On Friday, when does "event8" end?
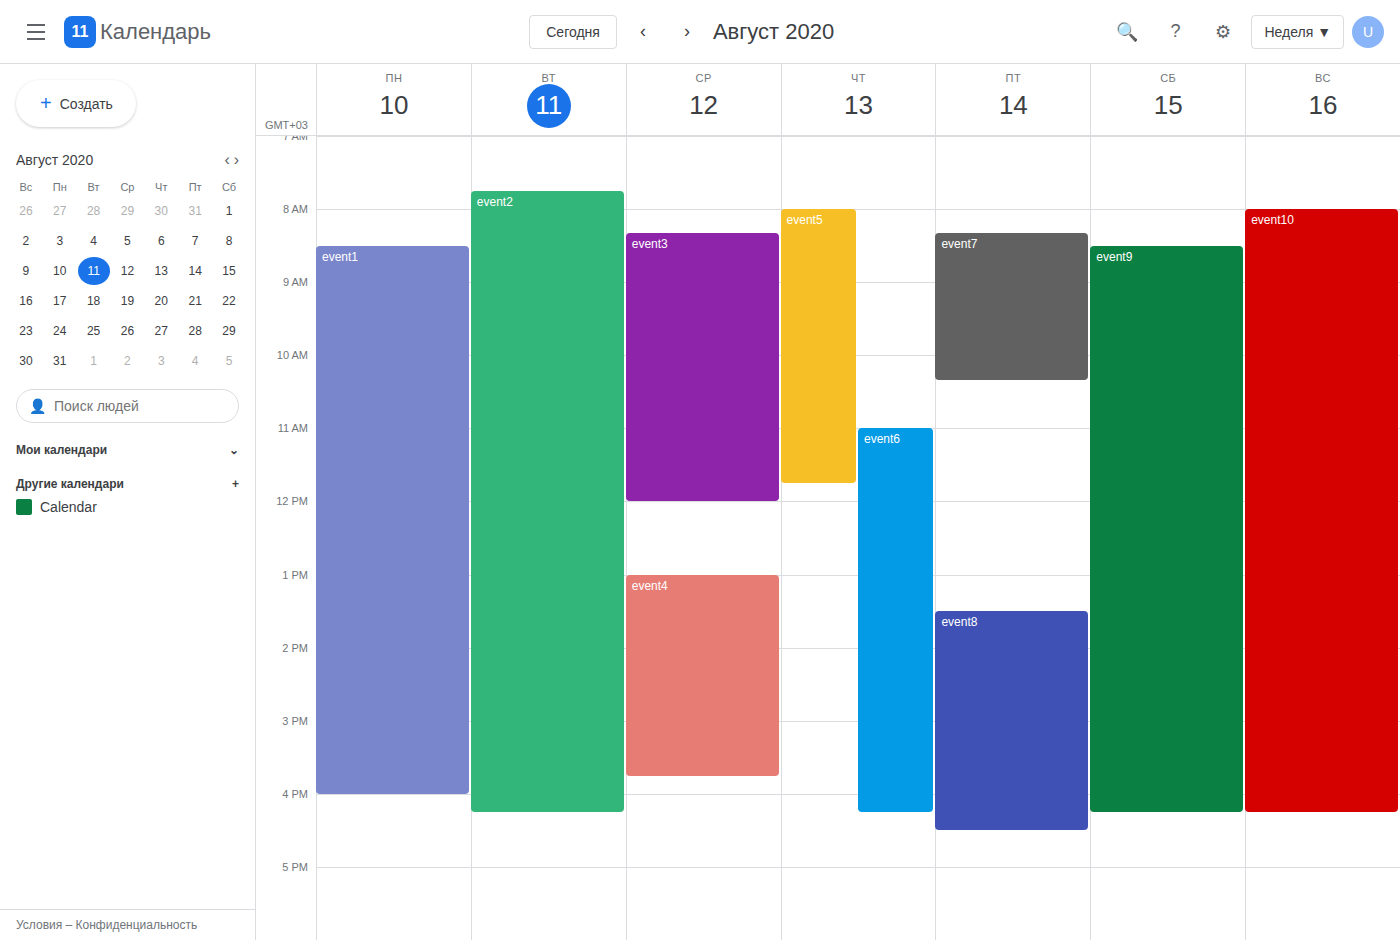
4:30 PM